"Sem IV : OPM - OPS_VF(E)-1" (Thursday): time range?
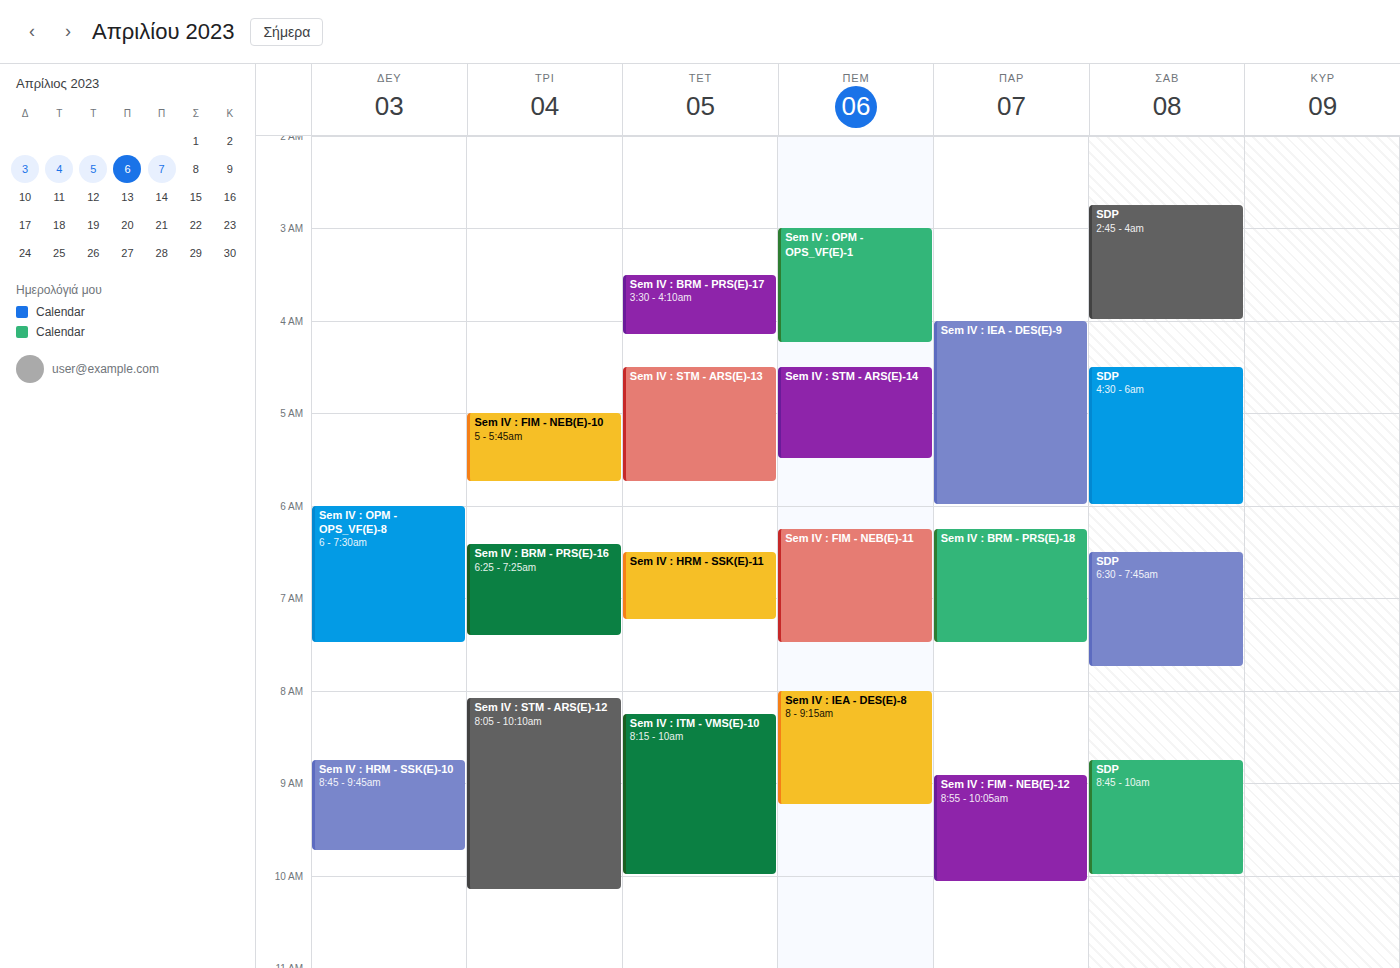
3:00 AM to 4:15 AM